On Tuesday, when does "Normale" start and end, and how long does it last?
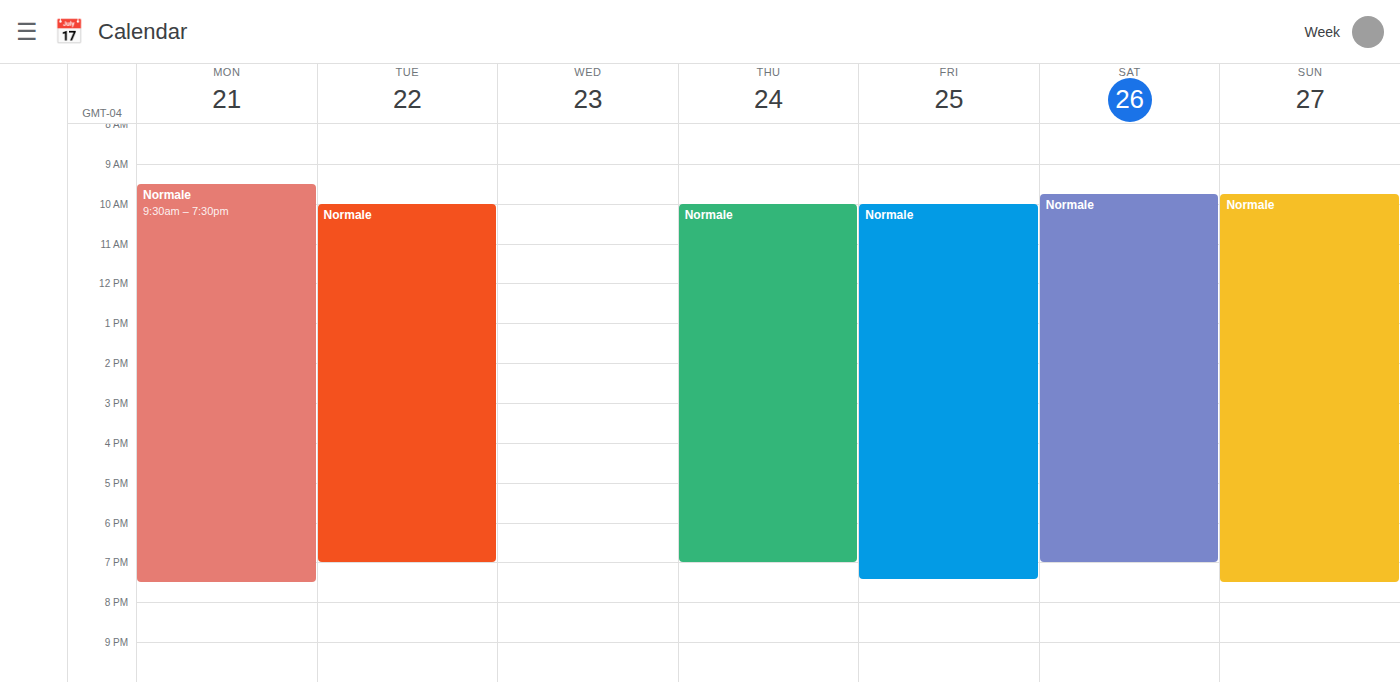
10:00 AM to 7:00 PM, 9 hours